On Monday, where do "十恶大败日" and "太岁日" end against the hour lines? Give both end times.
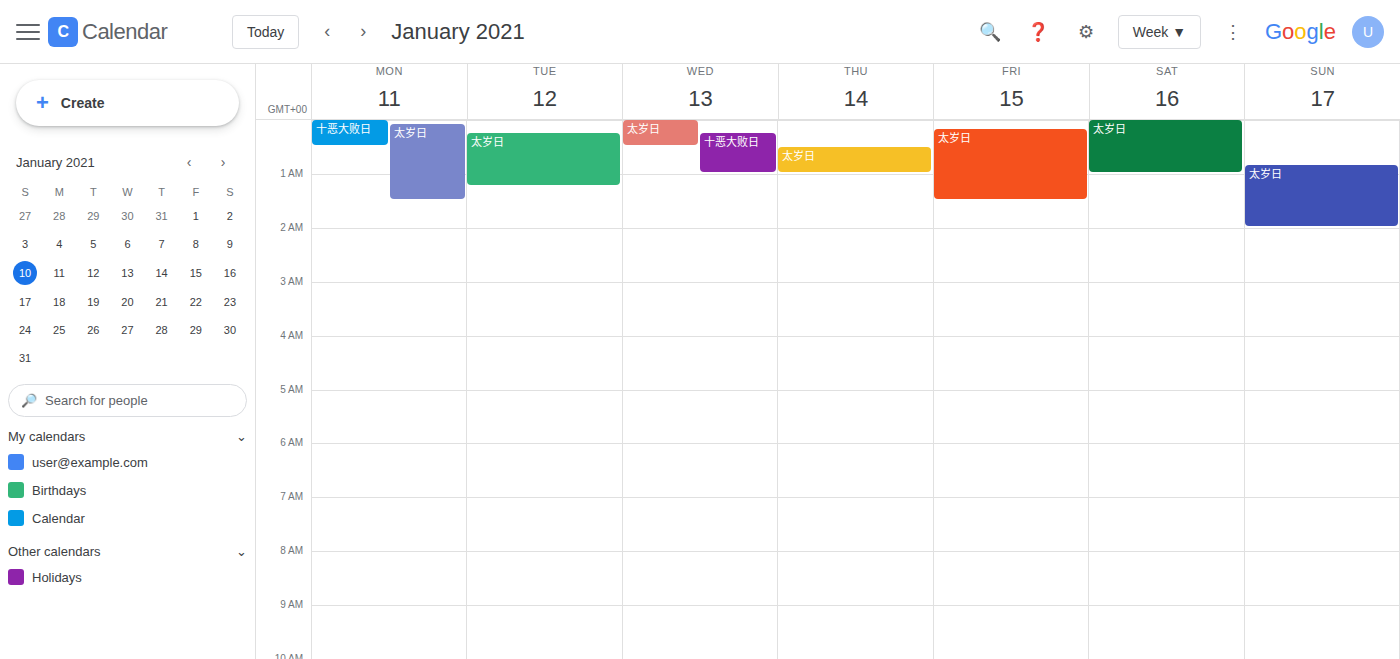
"十恶大败日": 12:30 AM, halfway between the 12 AM and 1 AM lines. "太岁日": 1:30 AM, halfway between the 1 AM and 2 AM lines.